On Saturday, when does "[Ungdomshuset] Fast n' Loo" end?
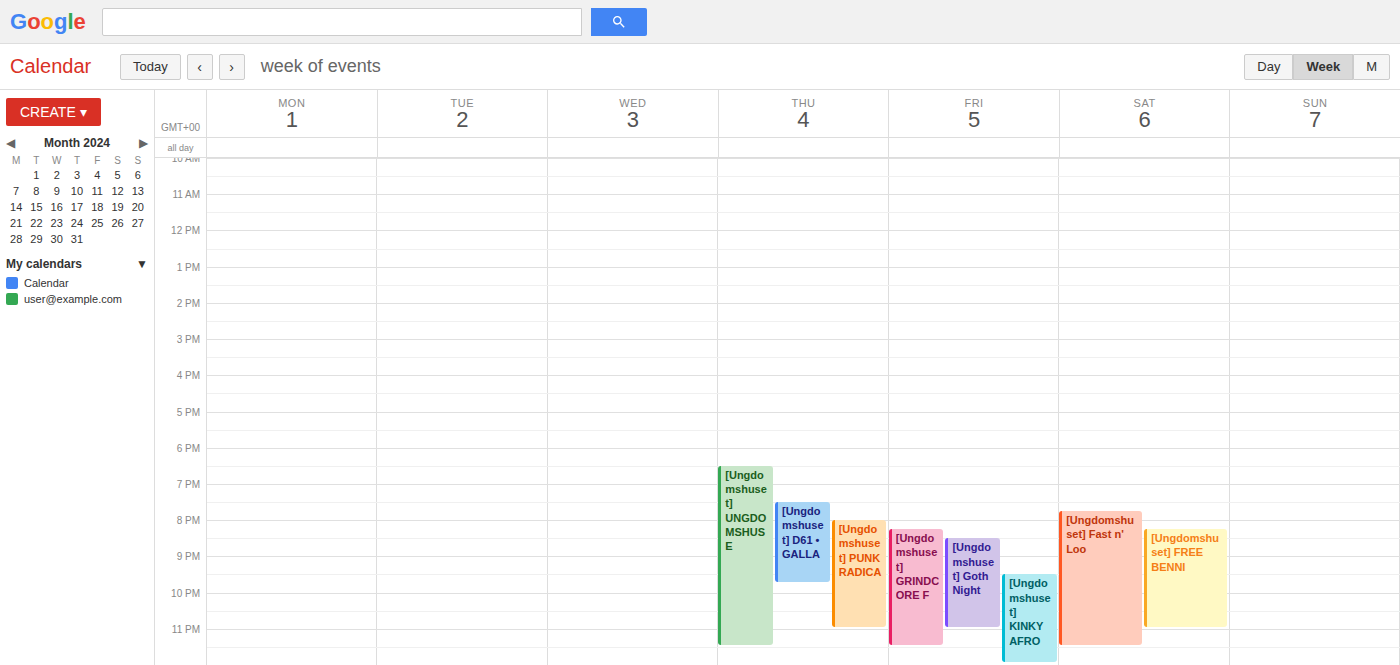
11:30 PM